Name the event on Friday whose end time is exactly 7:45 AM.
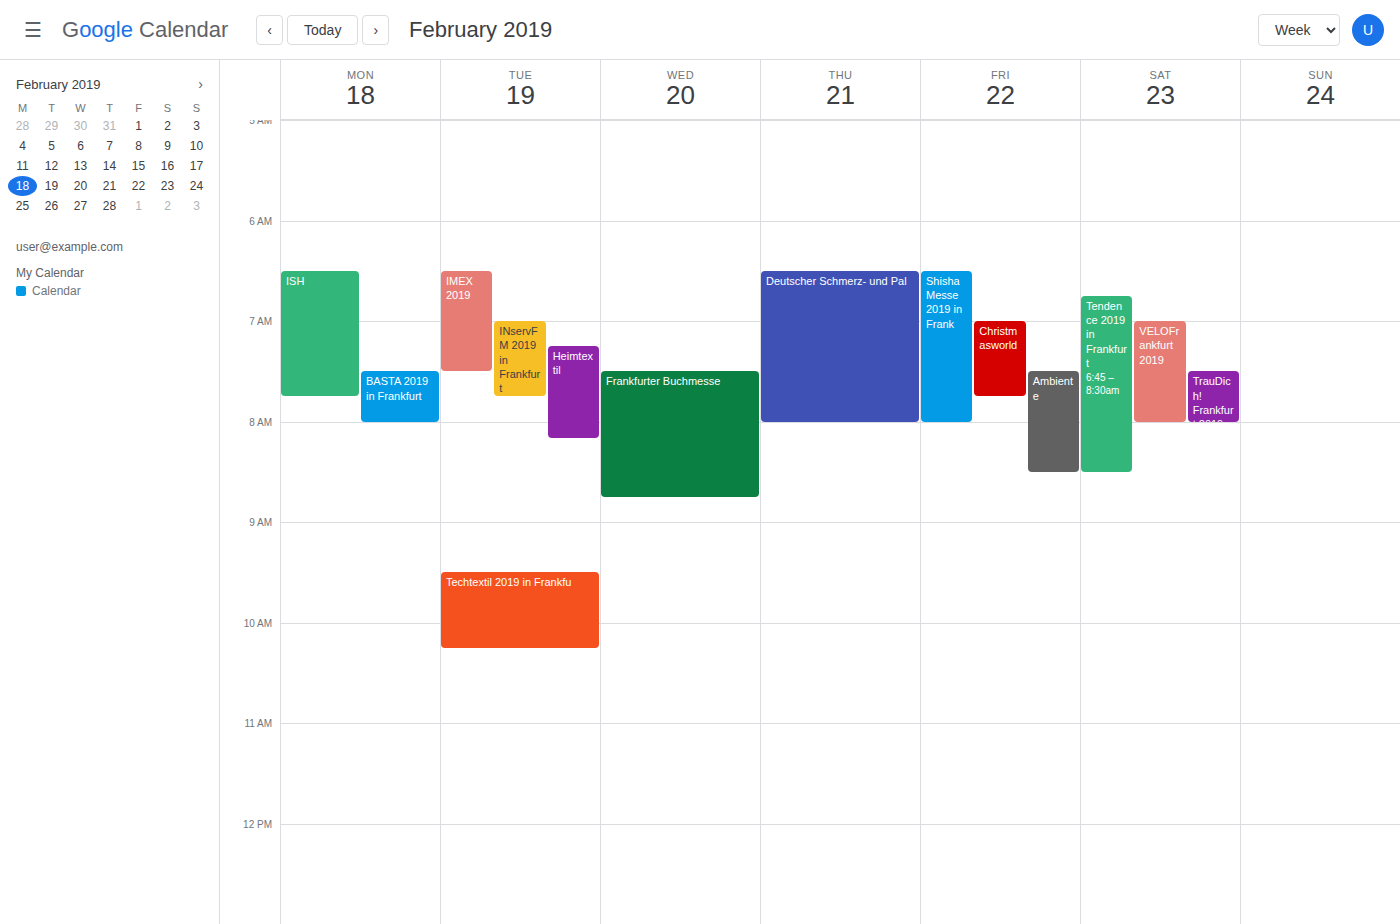
"Christmasworld"